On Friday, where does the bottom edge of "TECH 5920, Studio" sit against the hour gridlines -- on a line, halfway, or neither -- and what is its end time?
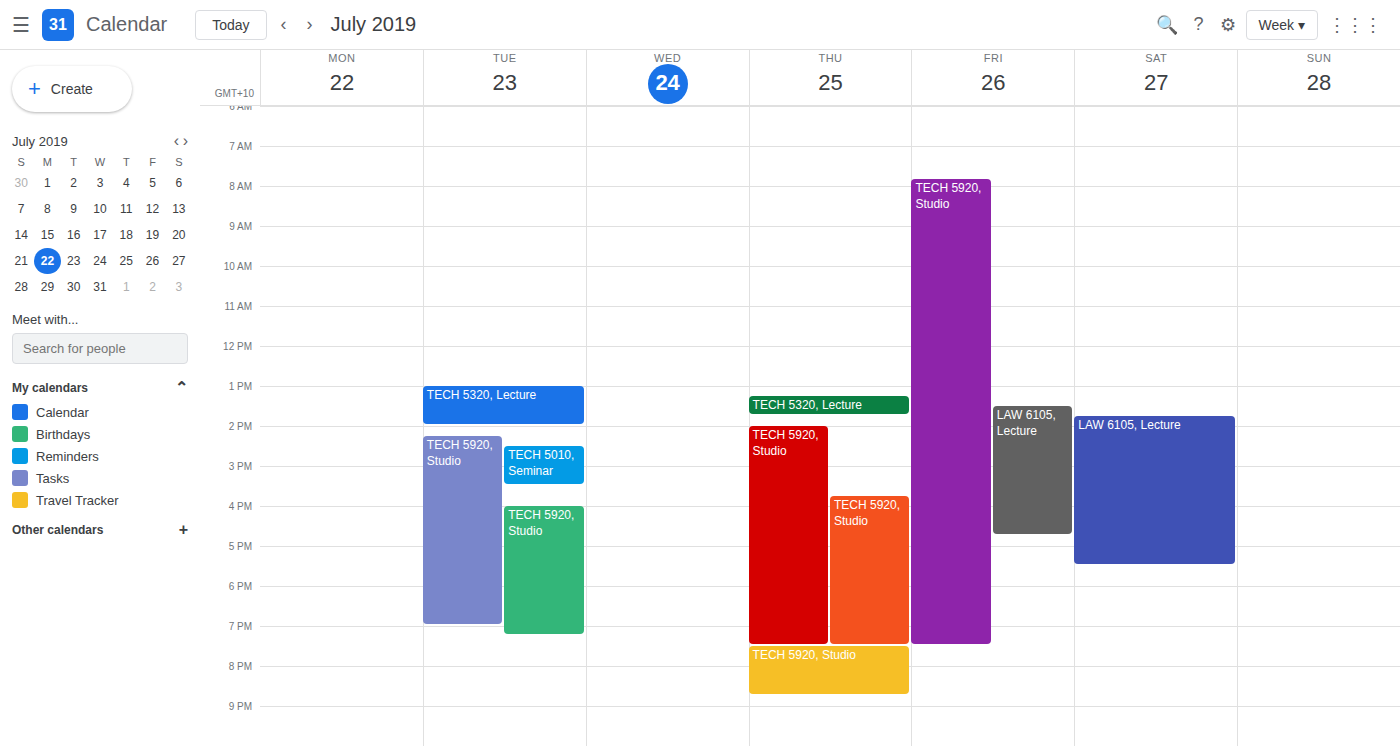
7:30 PM -- halfway between the 7 PM and 8 PM lines.